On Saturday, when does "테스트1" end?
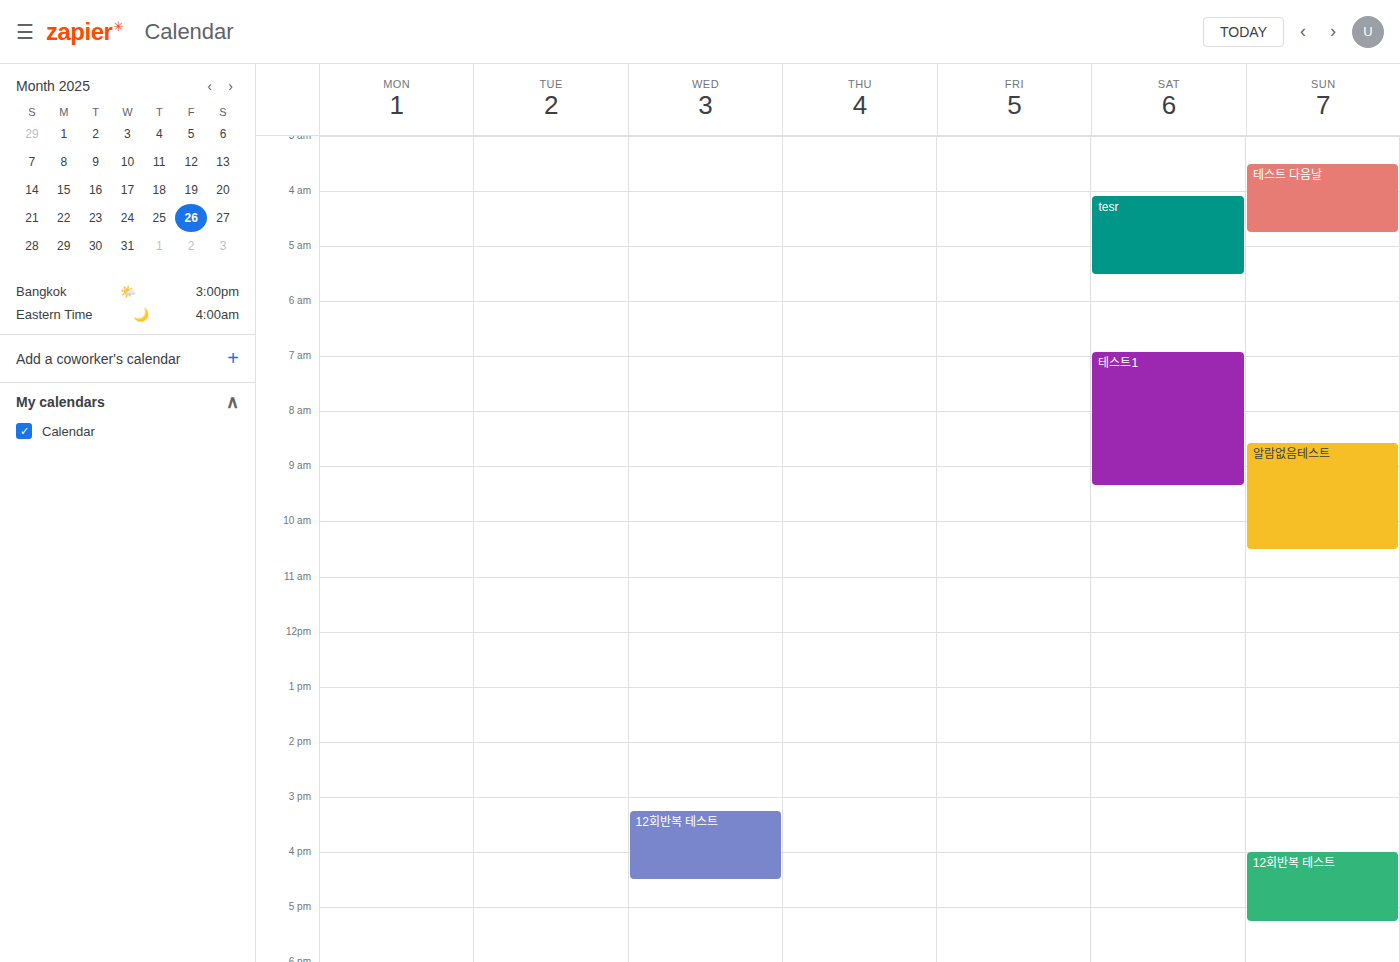
9:20 AM